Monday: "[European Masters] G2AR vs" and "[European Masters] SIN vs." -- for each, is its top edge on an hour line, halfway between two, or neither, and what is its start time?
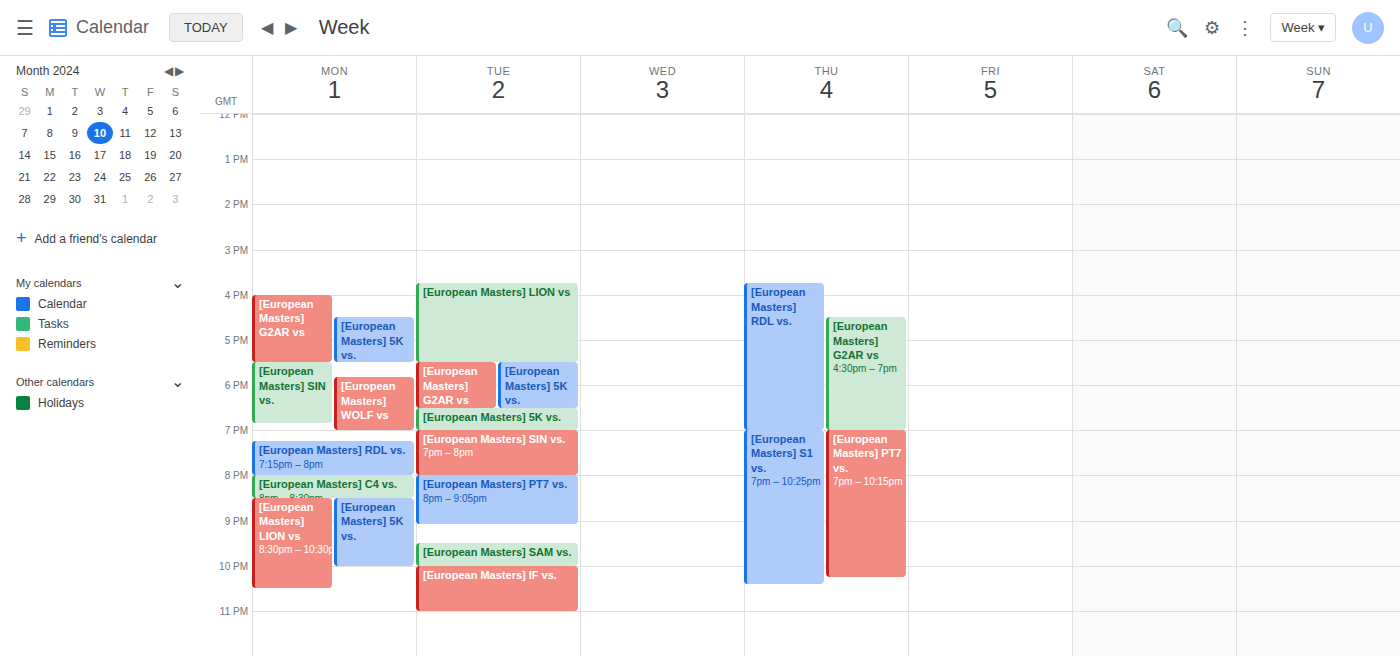
"[European Masters] G2AR vs": 4:00 PM, exactly on the 4 PM line. "[European Masters] SIN vs.": 5:30 PM, halfway between the 5 PM and 6 PM lines.